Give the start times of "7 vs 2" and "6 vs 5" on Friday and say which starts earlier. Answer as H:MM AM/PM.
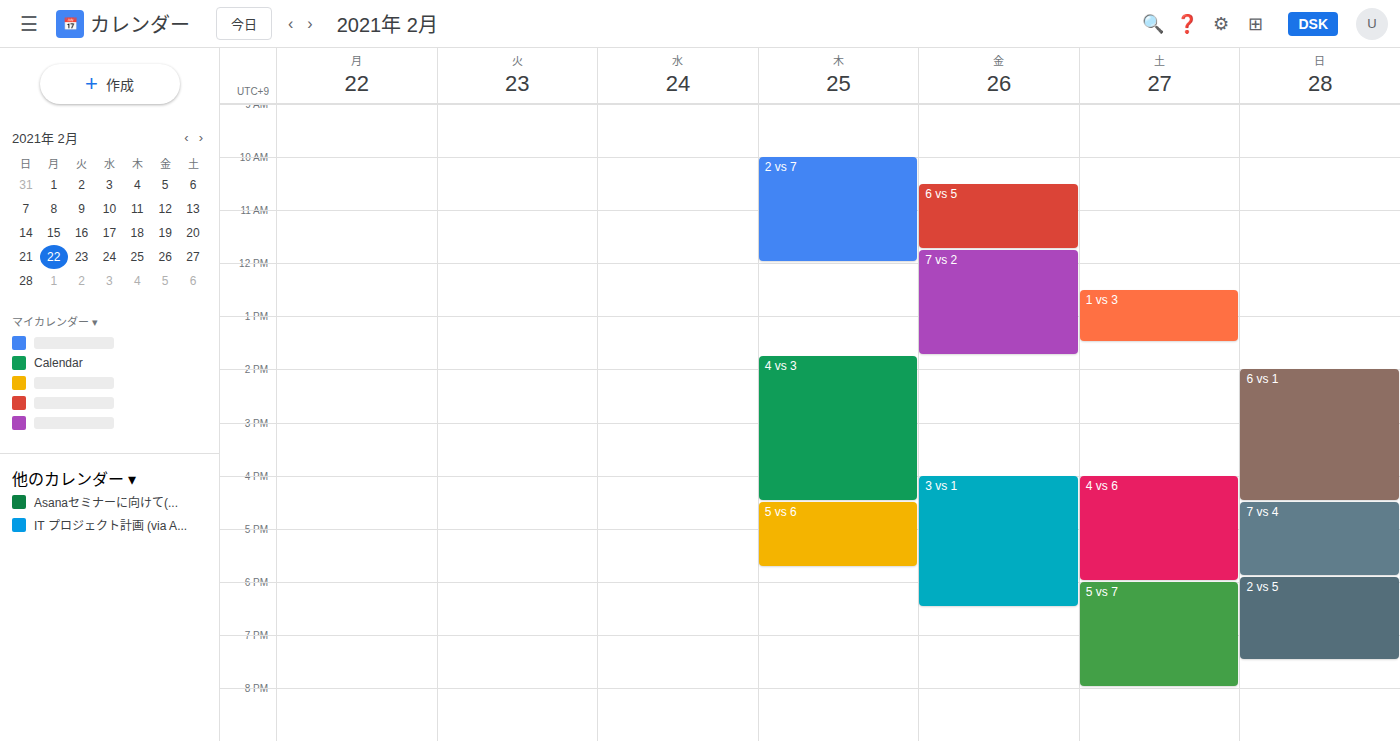
"6 vs 5" 10:30 AM; "7 vs 2" 11:45 AM.